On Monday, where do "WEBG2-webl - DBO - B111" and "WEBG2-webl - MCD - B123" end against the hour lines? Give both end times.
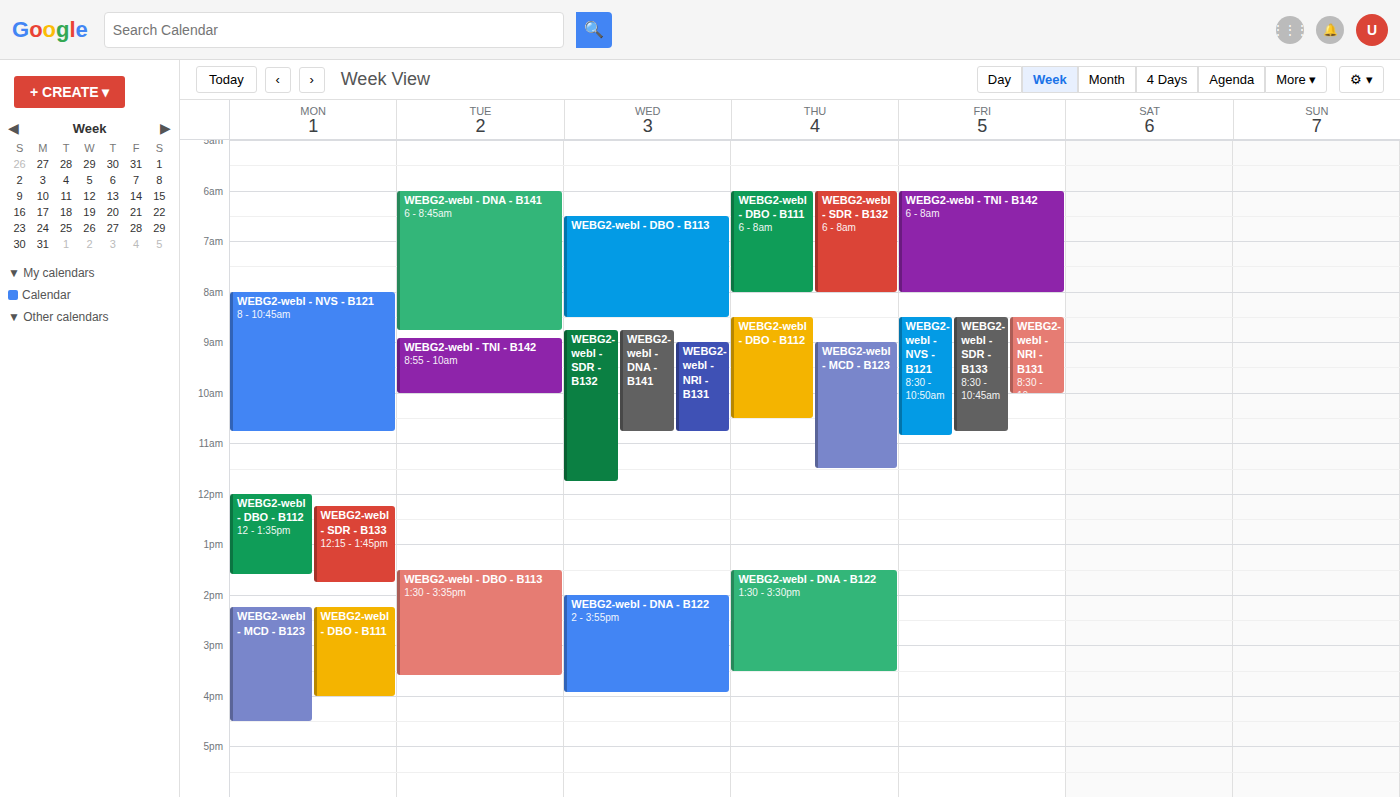
"WEBG2-webl - DBO - B111": 16:00, exactly on the 16:00 line. "WEBG2-webl - MCD - B123": 16:30, halfway between the 16:00 and 17:00 lines.